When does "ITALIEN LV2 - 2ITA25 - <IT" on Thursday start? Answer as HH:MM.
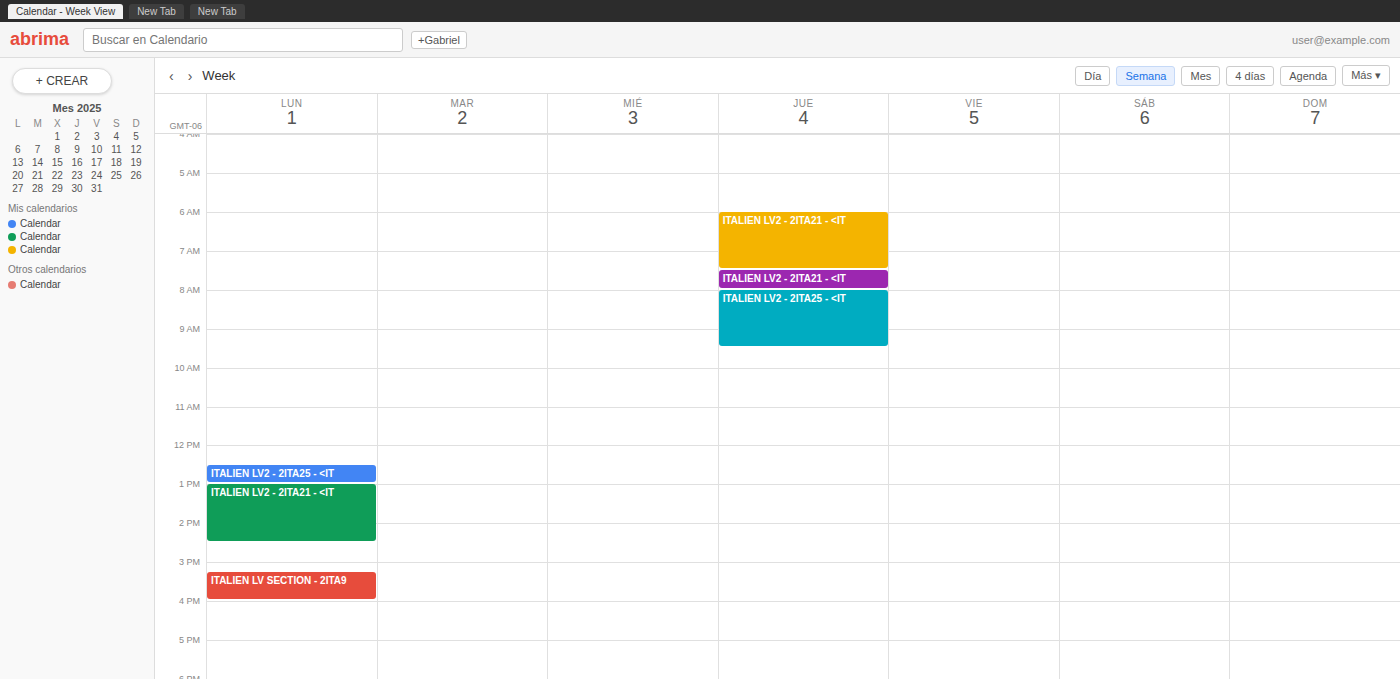
08:00